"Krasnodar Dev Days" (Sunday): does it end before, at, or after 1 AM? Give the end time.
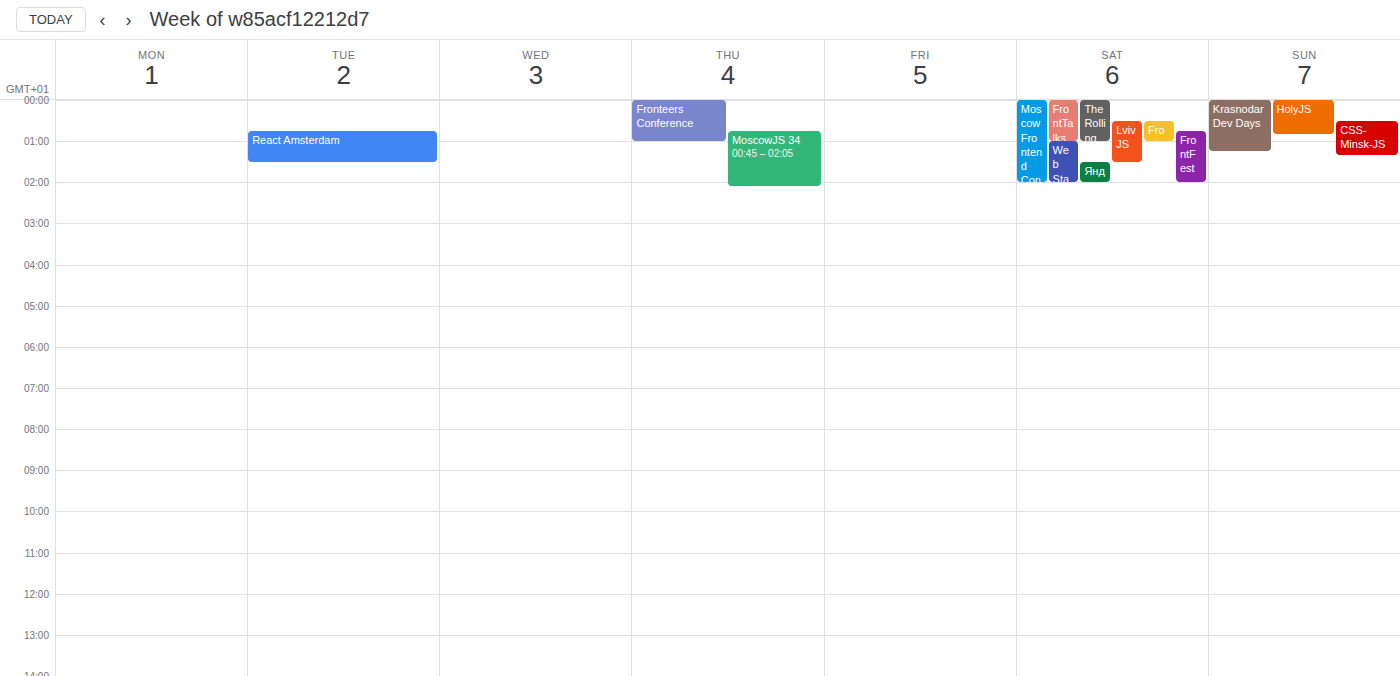
1:15 AM -- after 1 AM, 15 minutes below the 1 AM line.